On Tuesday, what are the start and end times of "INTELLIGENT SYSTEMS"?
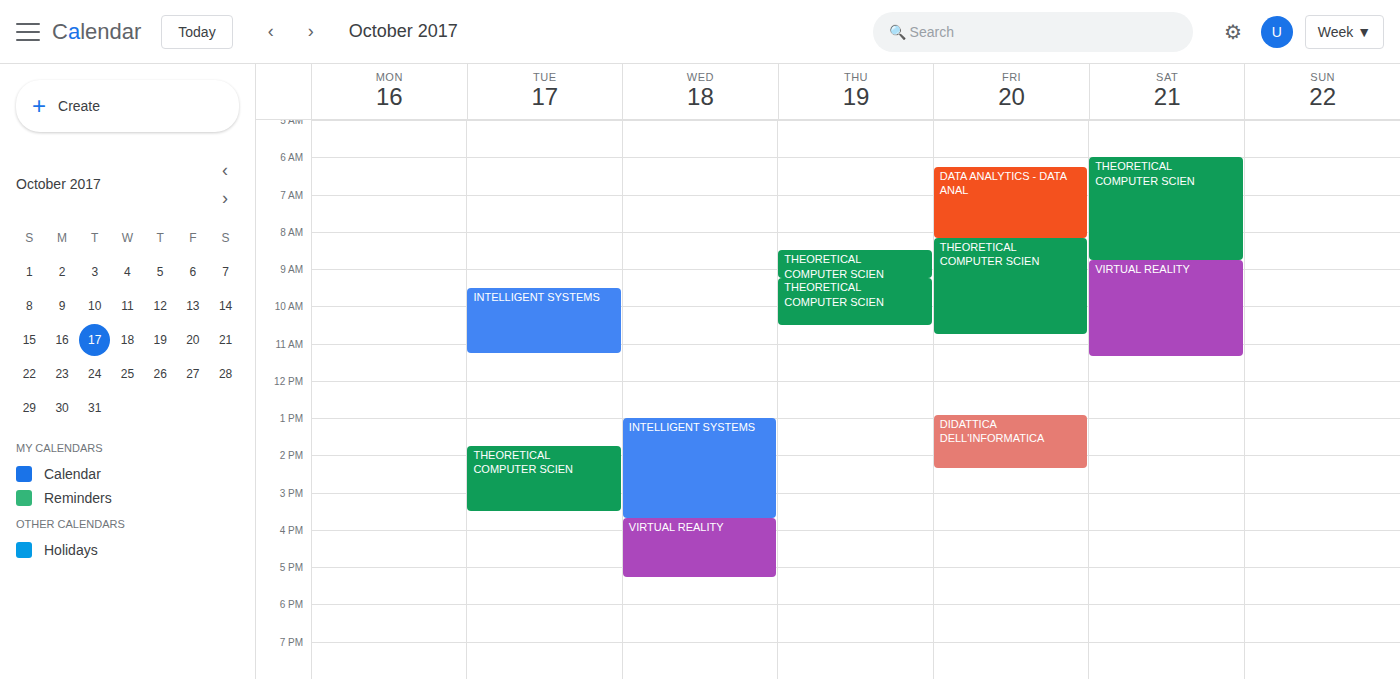
9:30 AM to 11:15 AM